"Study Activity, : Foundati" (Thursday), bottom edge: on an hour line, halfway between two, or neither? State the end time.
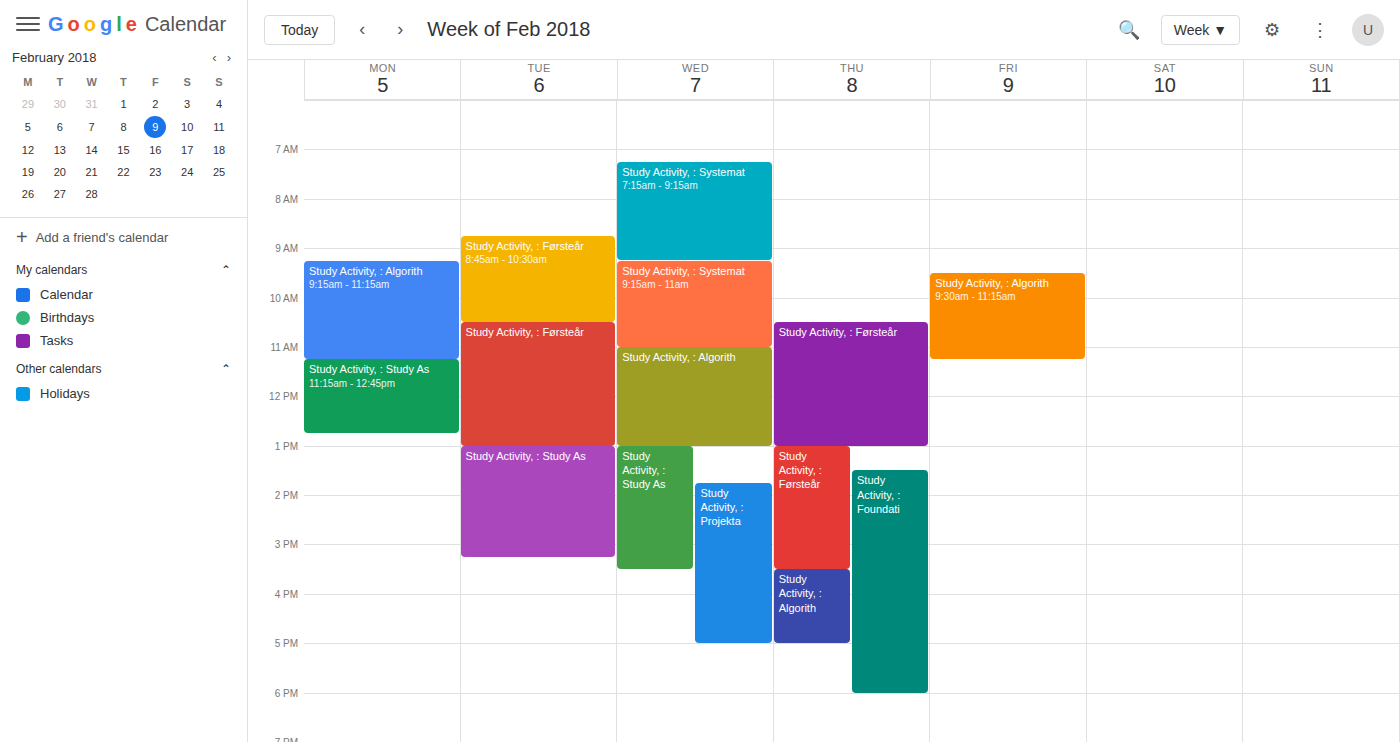
6:00 PM -- exactly on the 6 PM line.